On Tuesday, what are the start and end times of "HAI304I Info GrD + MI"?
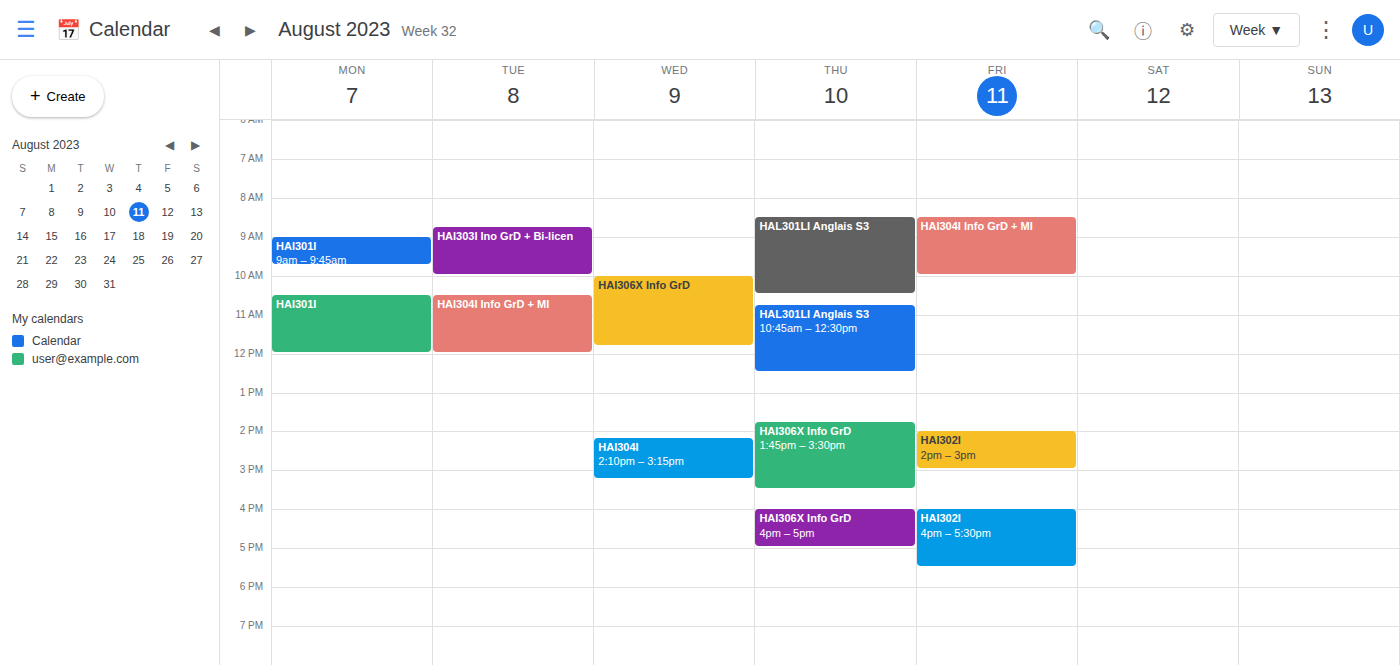
10:30 AM to 12:00 PM